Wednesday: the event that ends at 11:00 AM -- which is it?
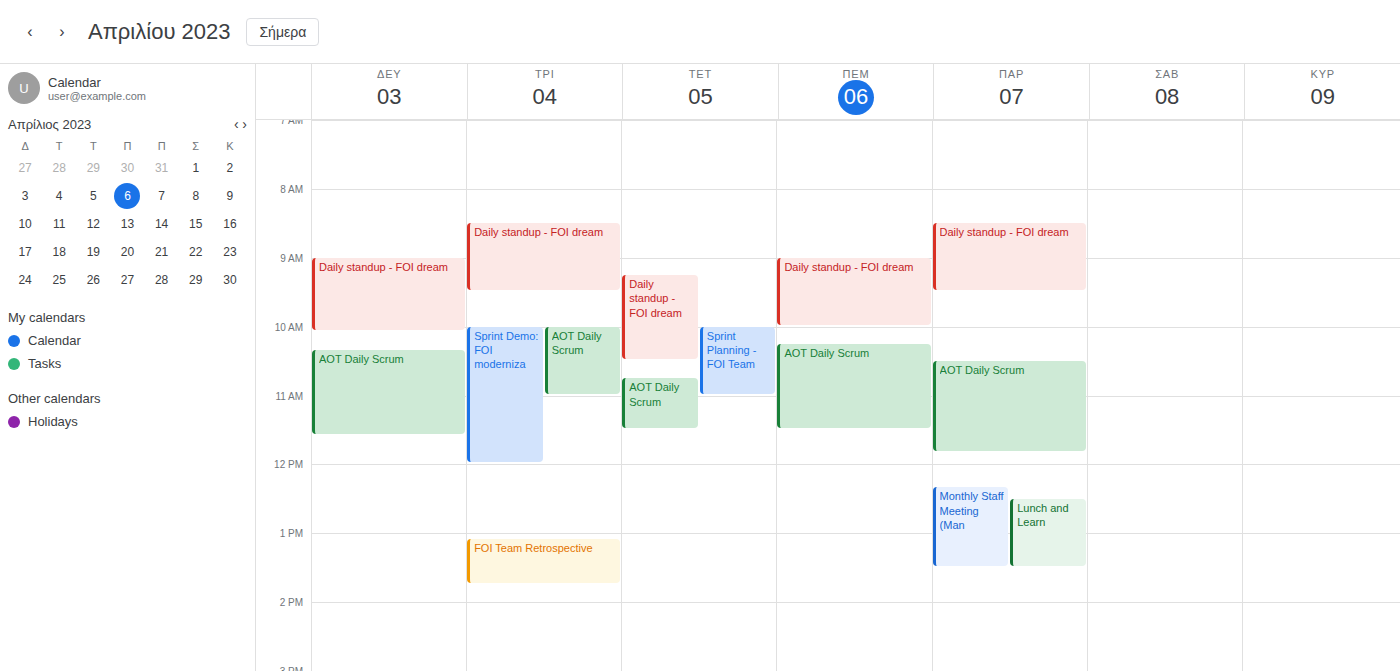
"Sprint Planning - FOI Team"